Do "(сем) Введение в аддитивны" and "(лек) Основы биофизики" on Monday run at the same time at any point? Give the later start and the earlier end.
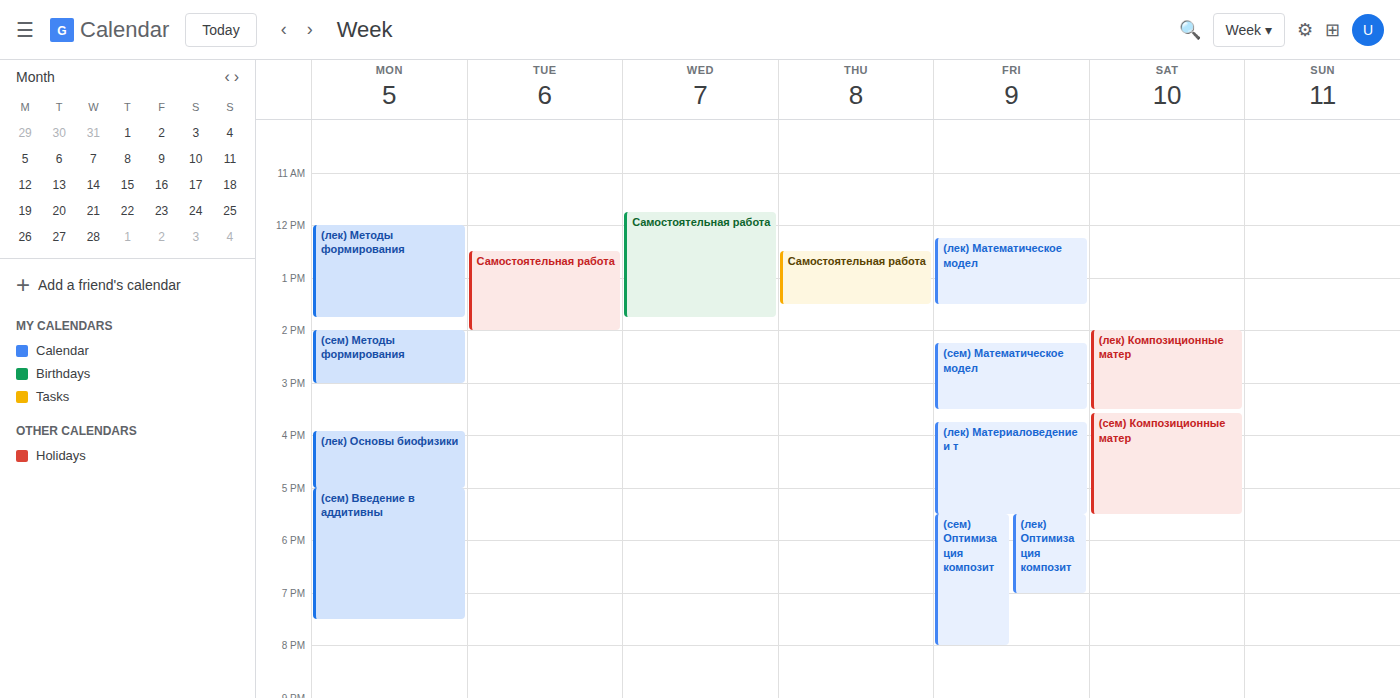
"(лек) Основы биофизики" ends at 5:00 PM, exactly when "(сем) Введение в аддитивны" starts -- they touch but do not overlap.